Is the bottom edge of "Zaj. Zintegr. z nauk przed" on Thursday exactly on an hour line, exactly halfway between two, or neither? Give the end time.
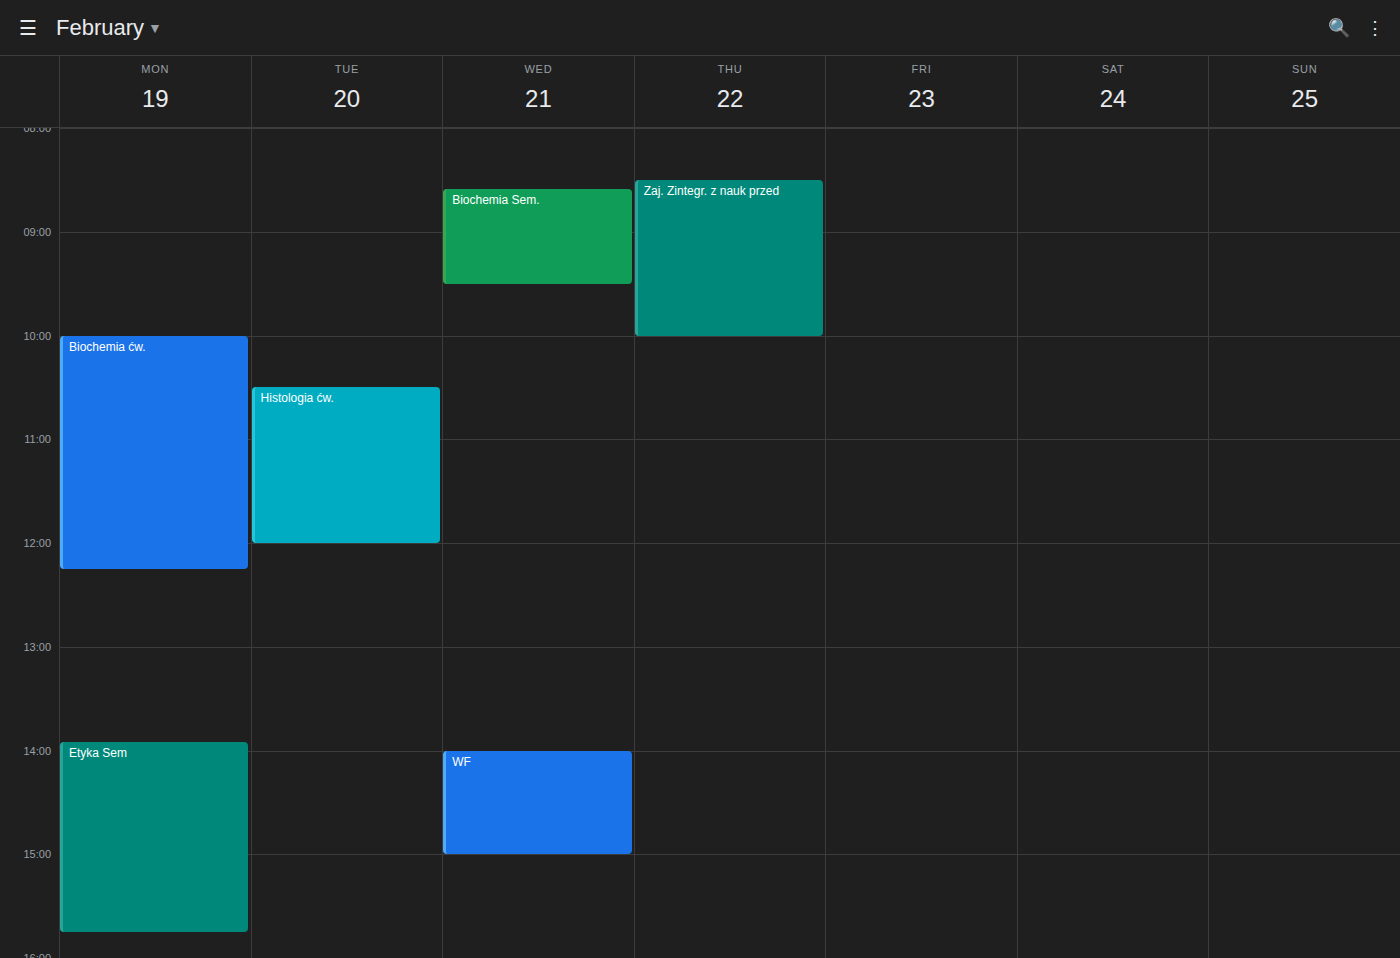
10:00 AM -- exactly on the 10 AM line.